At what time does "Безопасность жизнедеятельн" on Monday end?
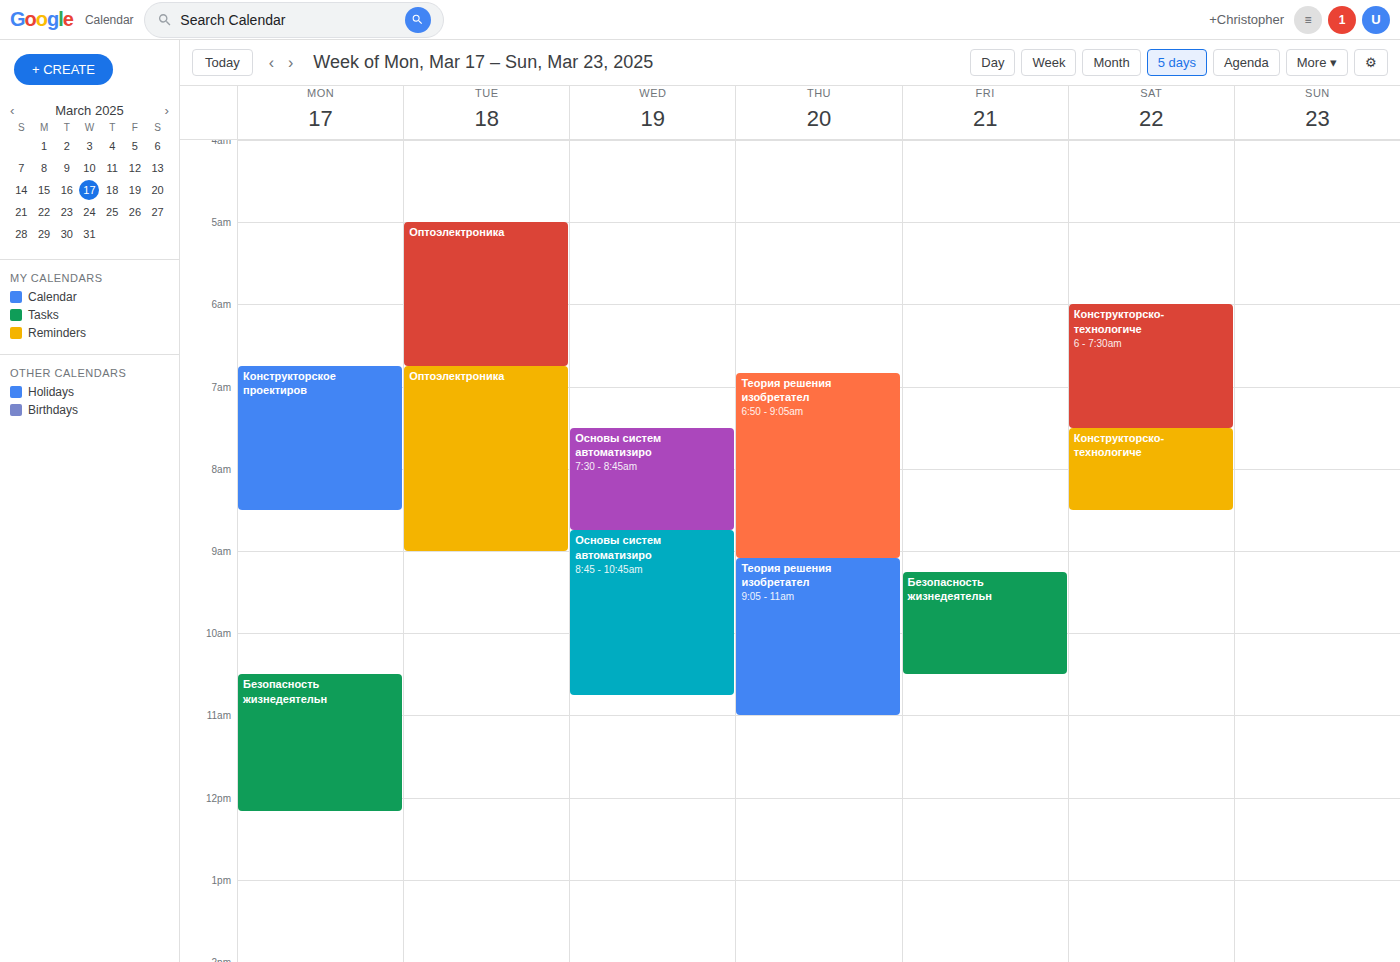
12:10 PM